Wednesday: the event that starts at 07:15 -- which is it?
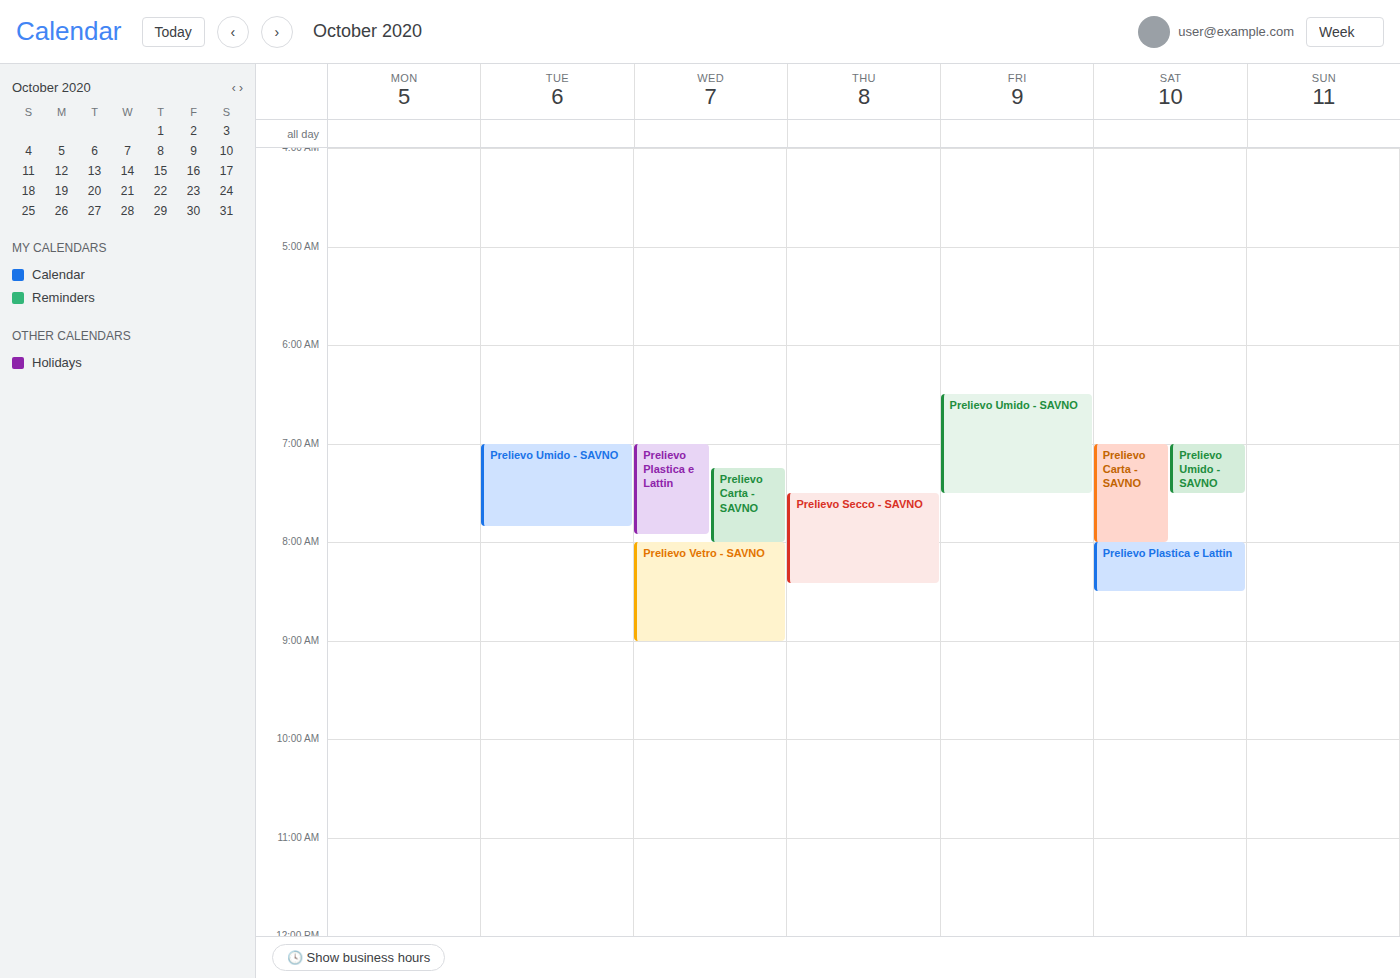
"Prelievo Carta - SAVNO"